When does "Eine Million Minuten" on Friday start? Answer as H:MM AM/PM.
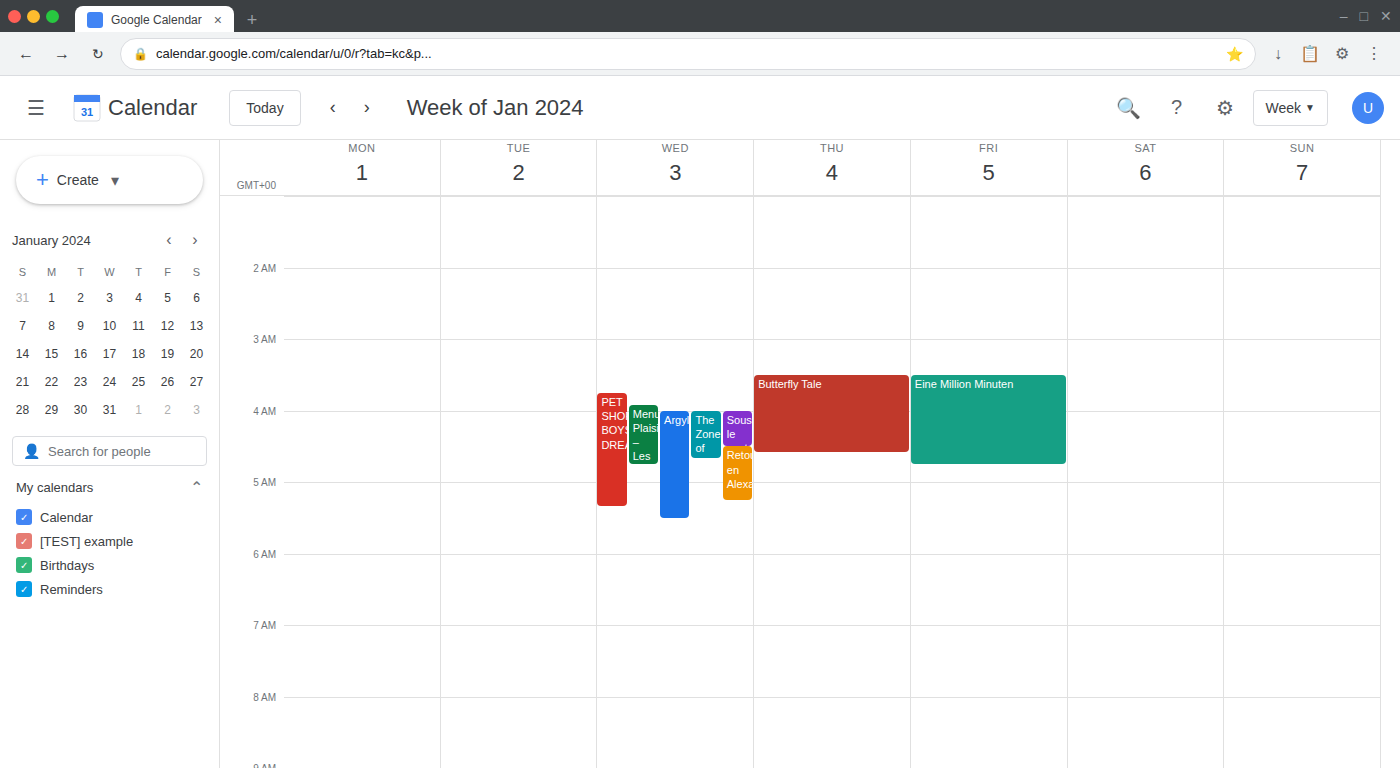
3:30 AM